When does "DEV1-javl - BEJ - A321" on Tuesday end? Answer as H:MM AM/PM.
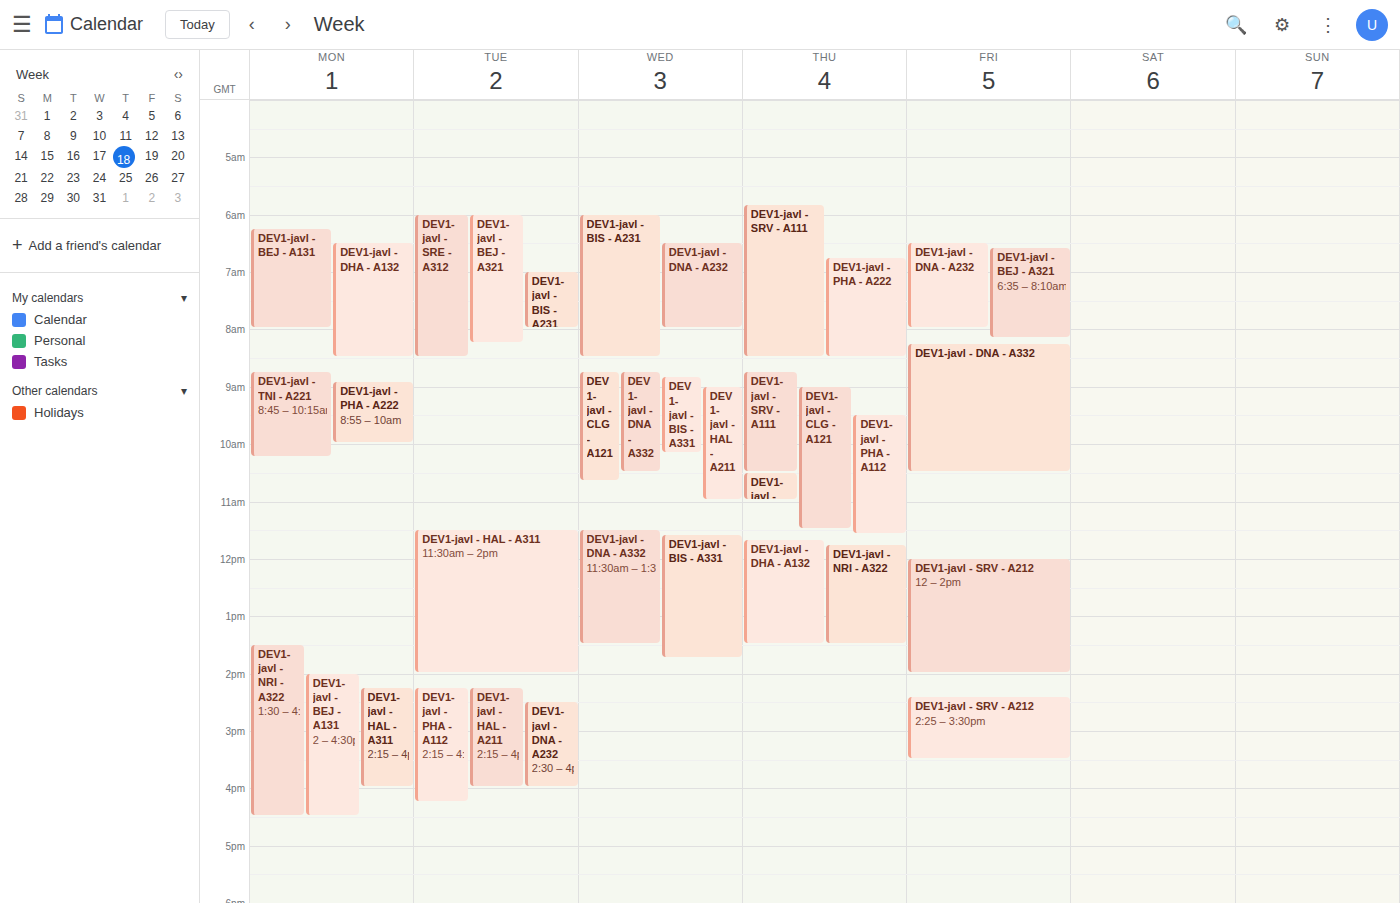
8:15 AM